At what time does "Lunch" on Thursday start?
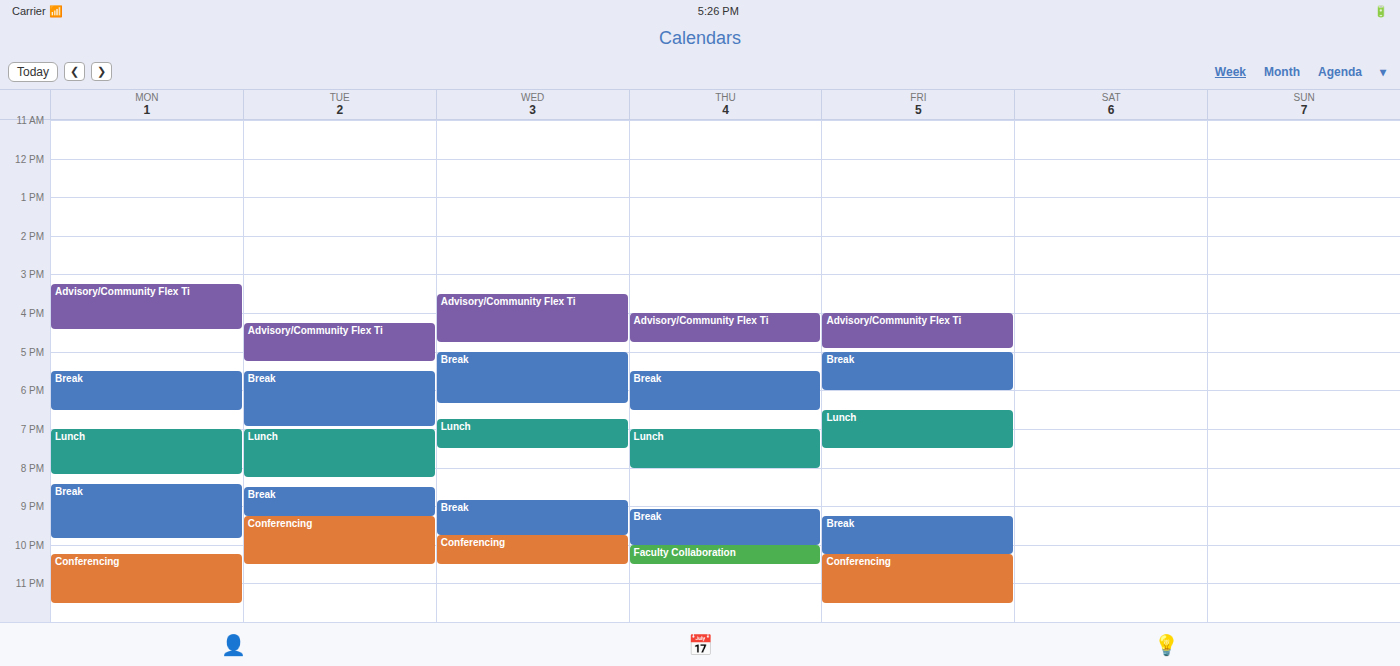
7:00 PM